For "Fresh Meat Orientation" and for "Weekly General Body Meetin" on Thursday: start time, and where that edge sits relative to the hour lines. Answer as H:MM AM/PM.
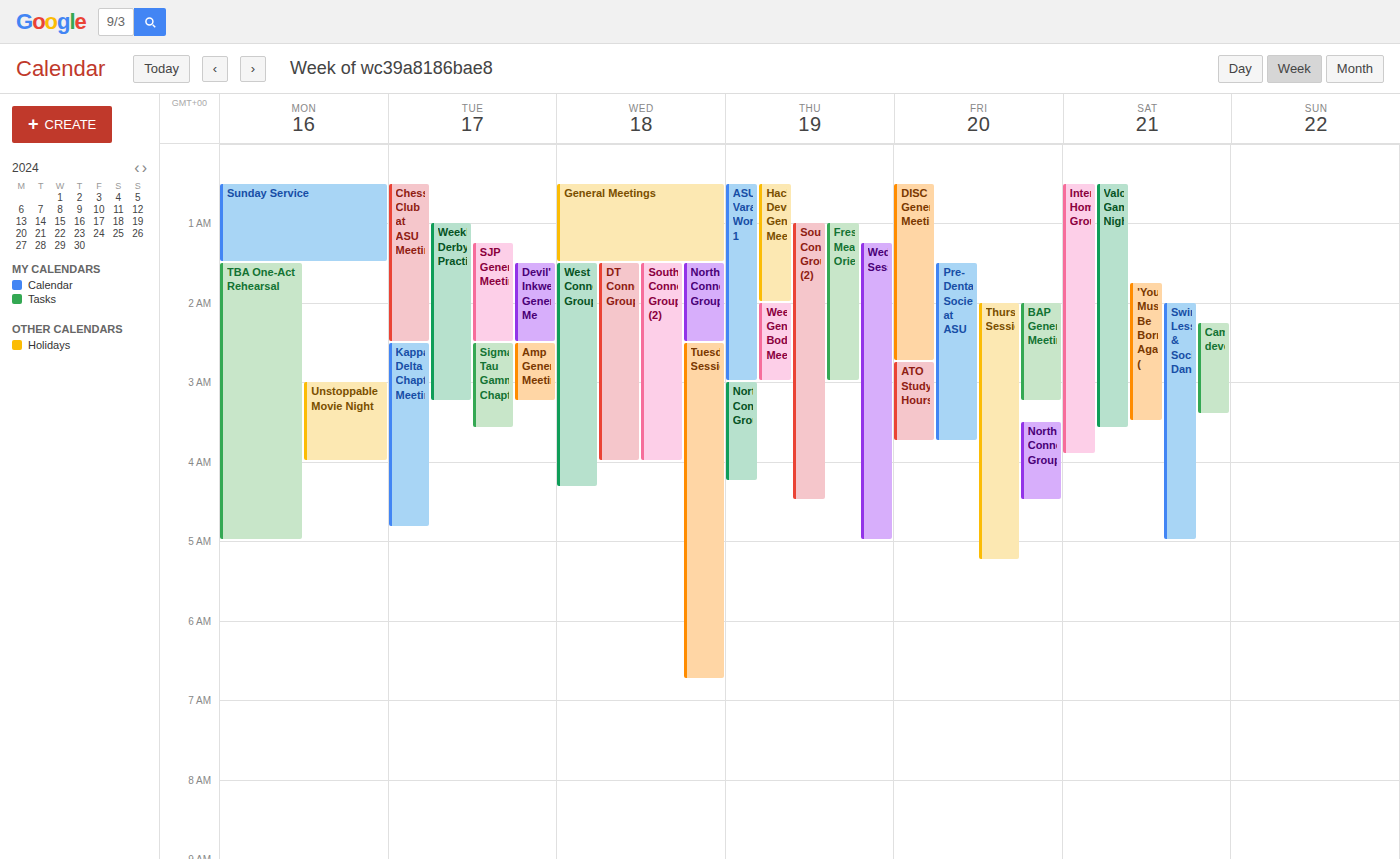
"Fresh Meat Orientation": 1:00 AM, exactly on the 1 AM line. "Weekly General Body Meetin": 2:00 AM, exactly on the 2 AM line.